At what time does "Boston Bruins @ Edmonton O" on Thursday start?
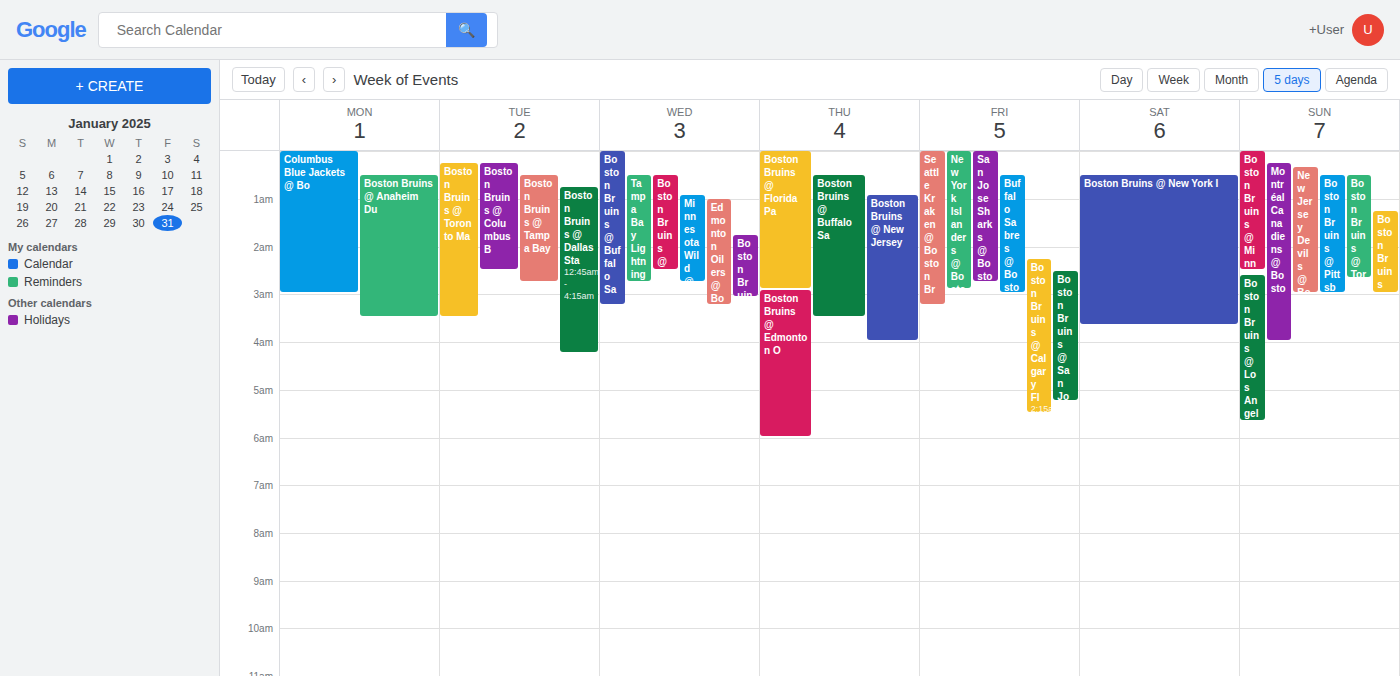
2:55 AM